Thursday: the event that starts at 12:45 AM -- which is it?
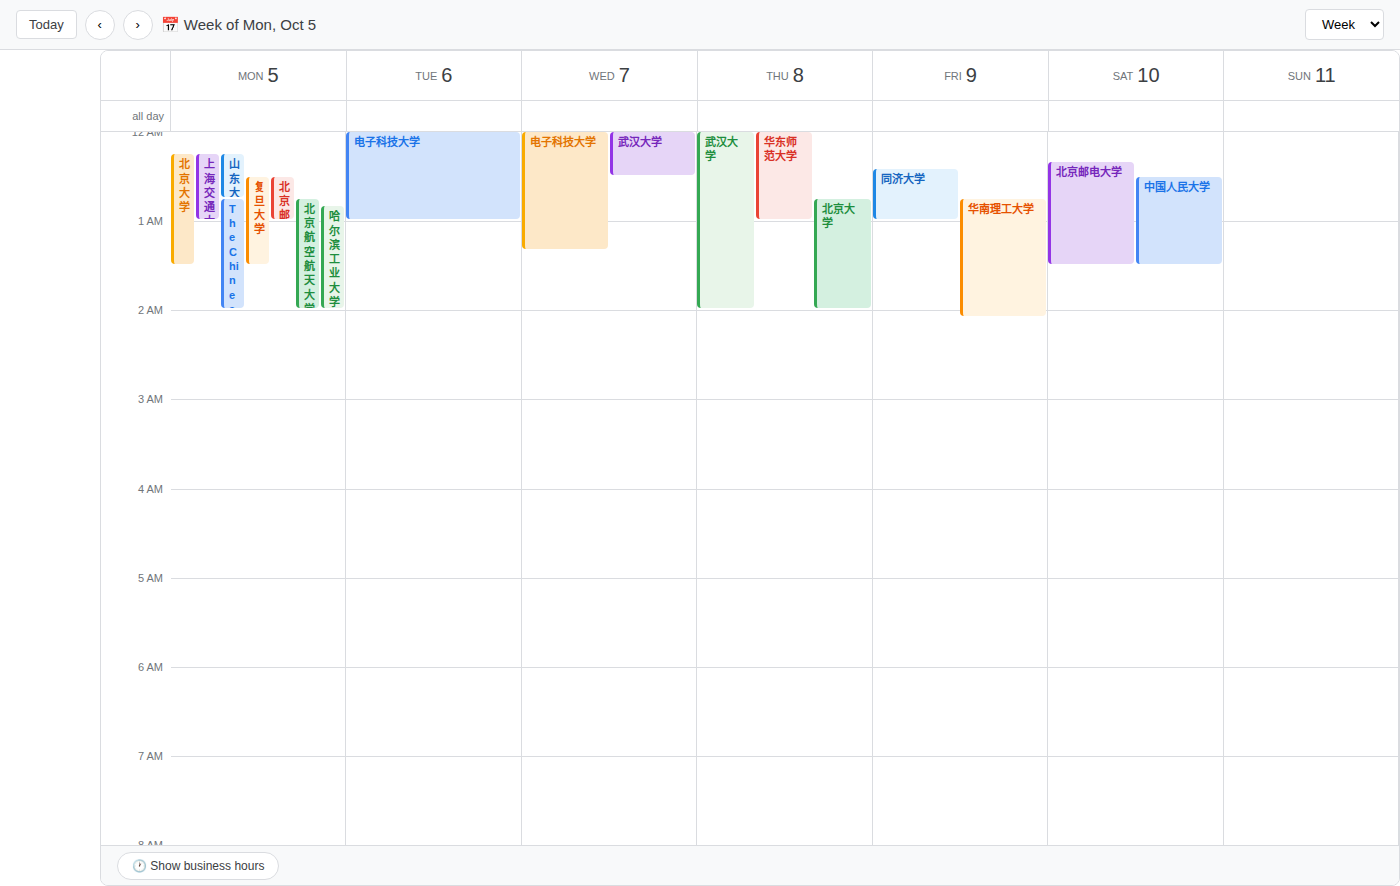
"北京大学"